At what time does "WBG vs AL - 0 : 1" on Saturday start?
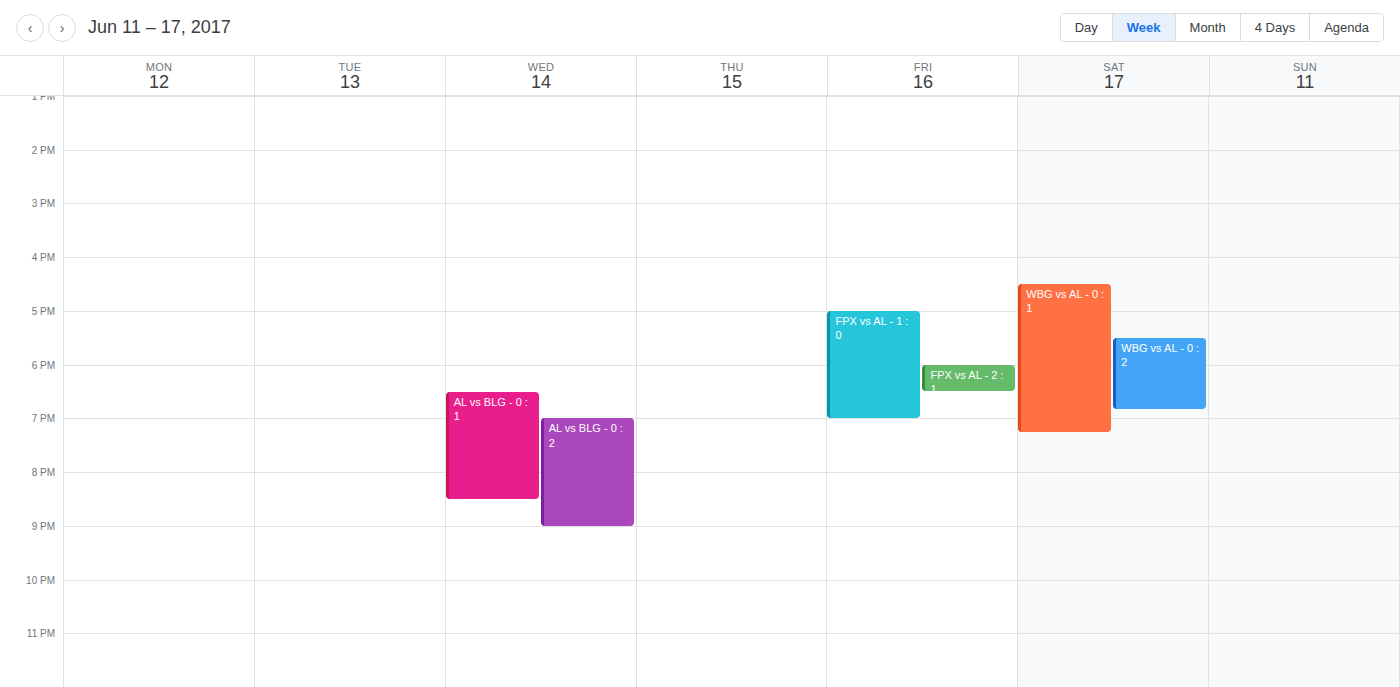
4:30 PM